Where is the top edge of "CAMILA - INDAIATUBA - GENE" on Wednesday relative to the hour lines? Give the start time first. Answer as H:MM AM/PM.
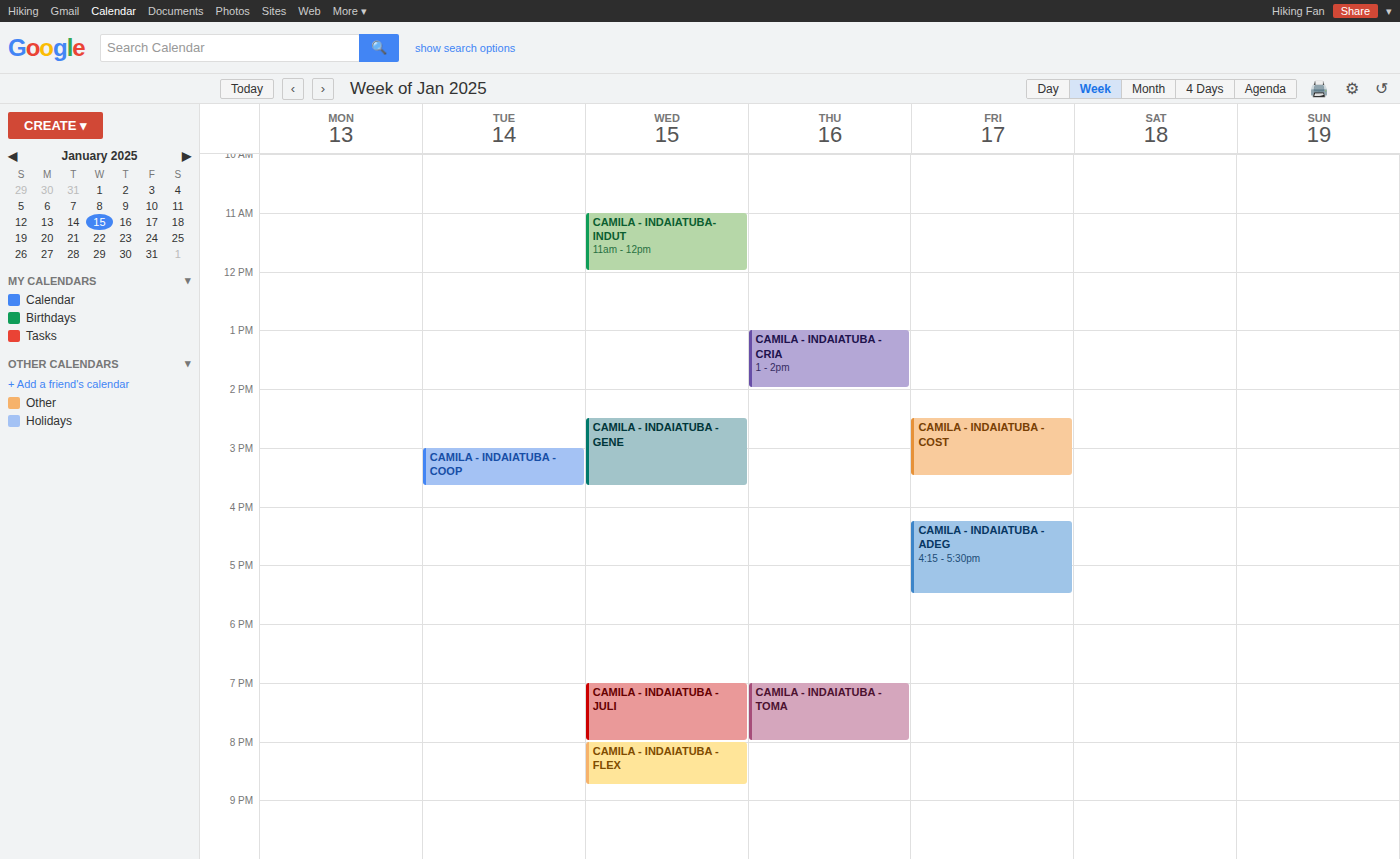
2:30 PM -- halfway between the 2 PM and 3 PM lines.